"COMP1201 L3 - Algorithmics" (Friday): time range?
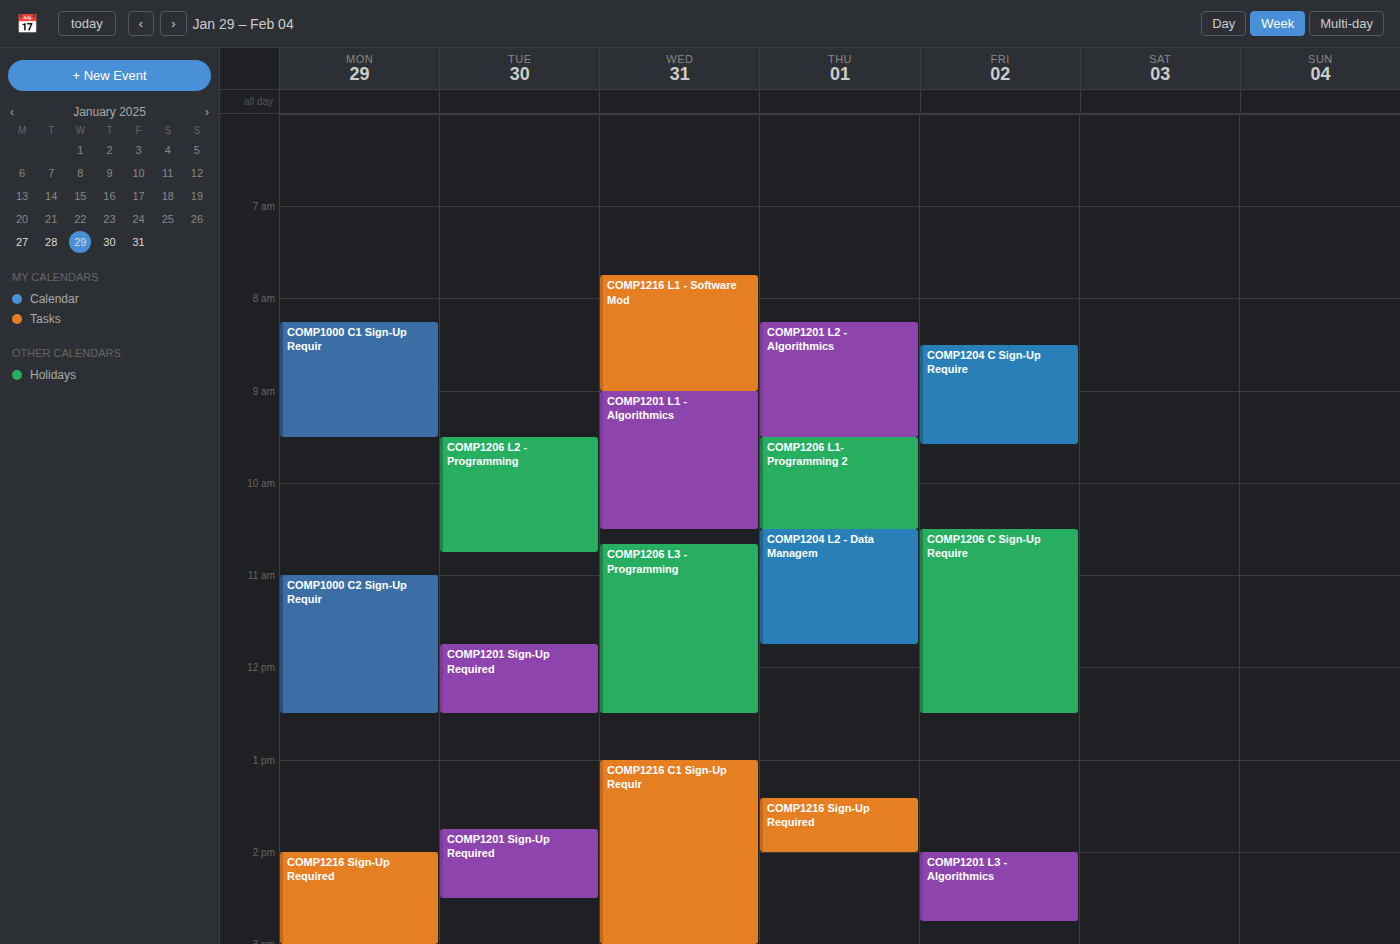
2:00 PM to 2:45 PM